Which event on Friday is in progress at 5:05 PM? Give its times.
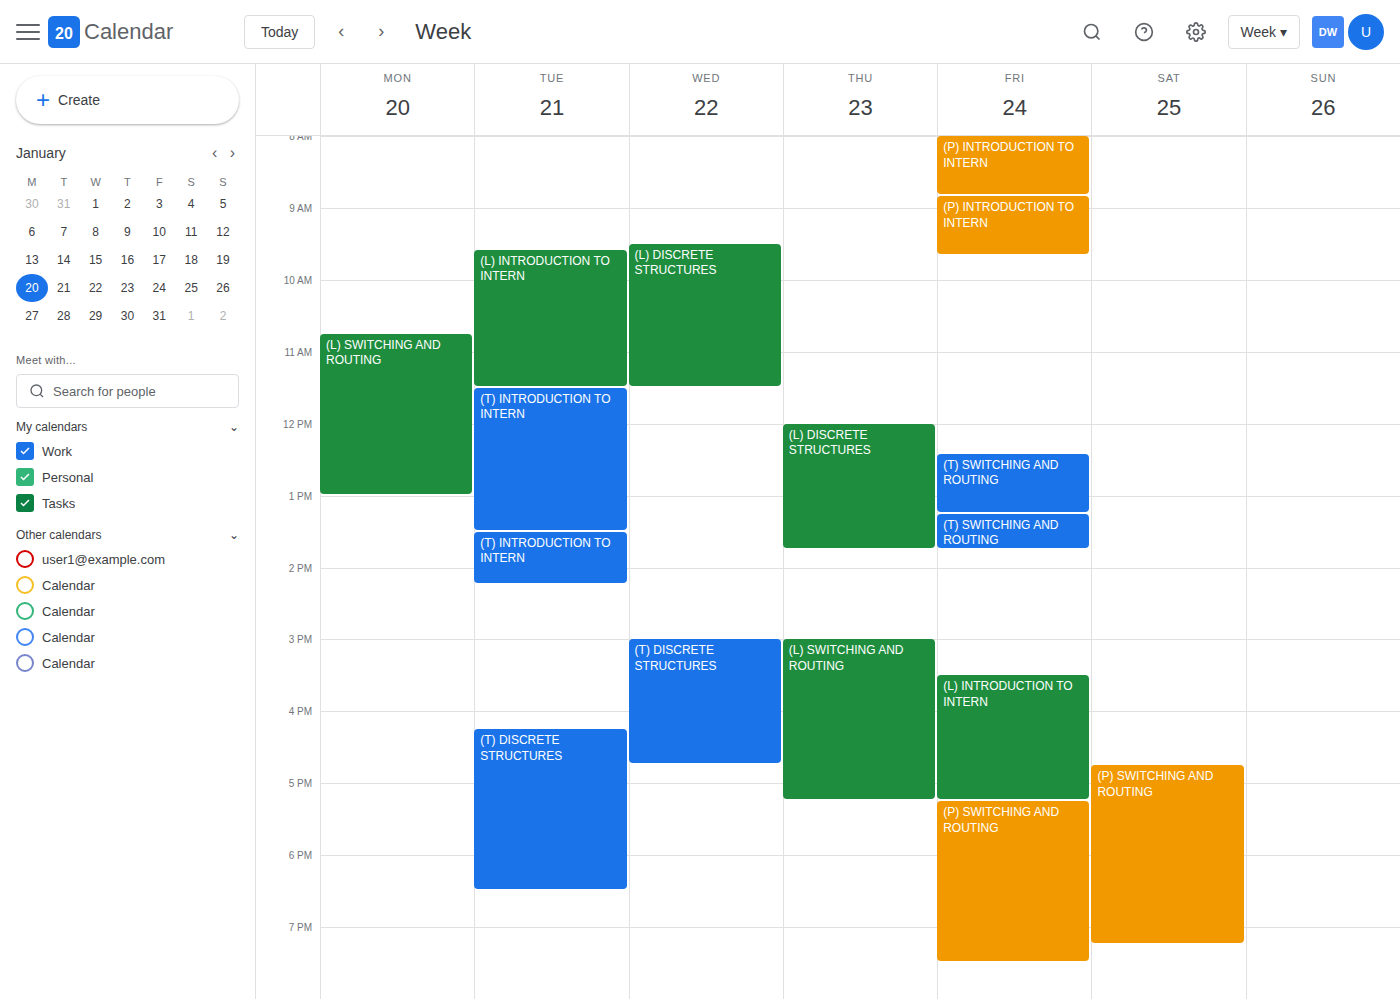
"(L) INTRODUCTION TO INTERN", 3:30 PM to 5:15 PM